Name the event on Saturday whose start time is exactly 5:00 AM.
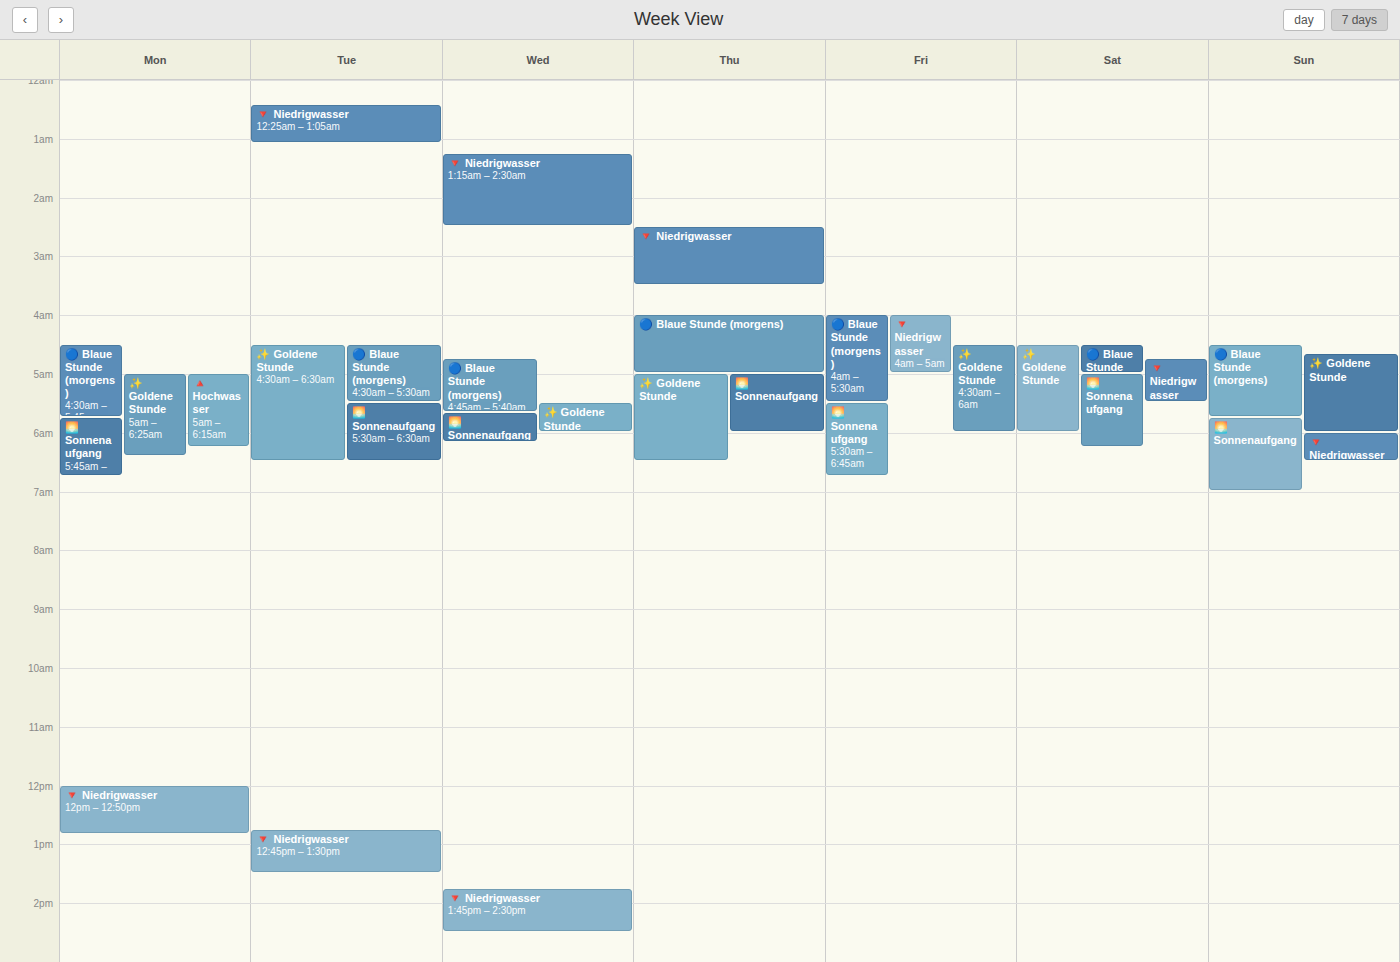
"🌅 Sonnenaufgang"